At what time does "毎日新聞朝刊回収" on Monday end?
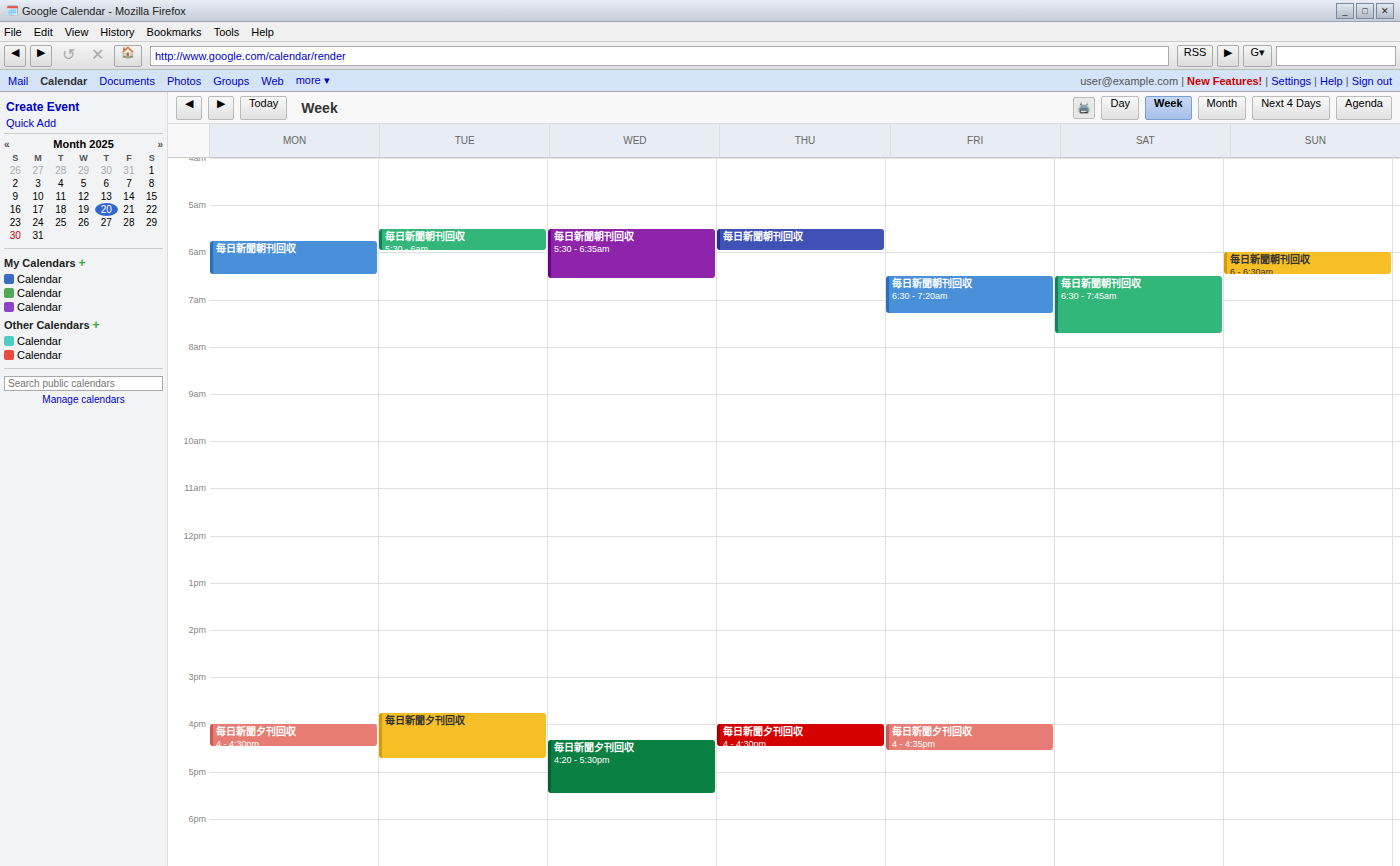
6:30 AM